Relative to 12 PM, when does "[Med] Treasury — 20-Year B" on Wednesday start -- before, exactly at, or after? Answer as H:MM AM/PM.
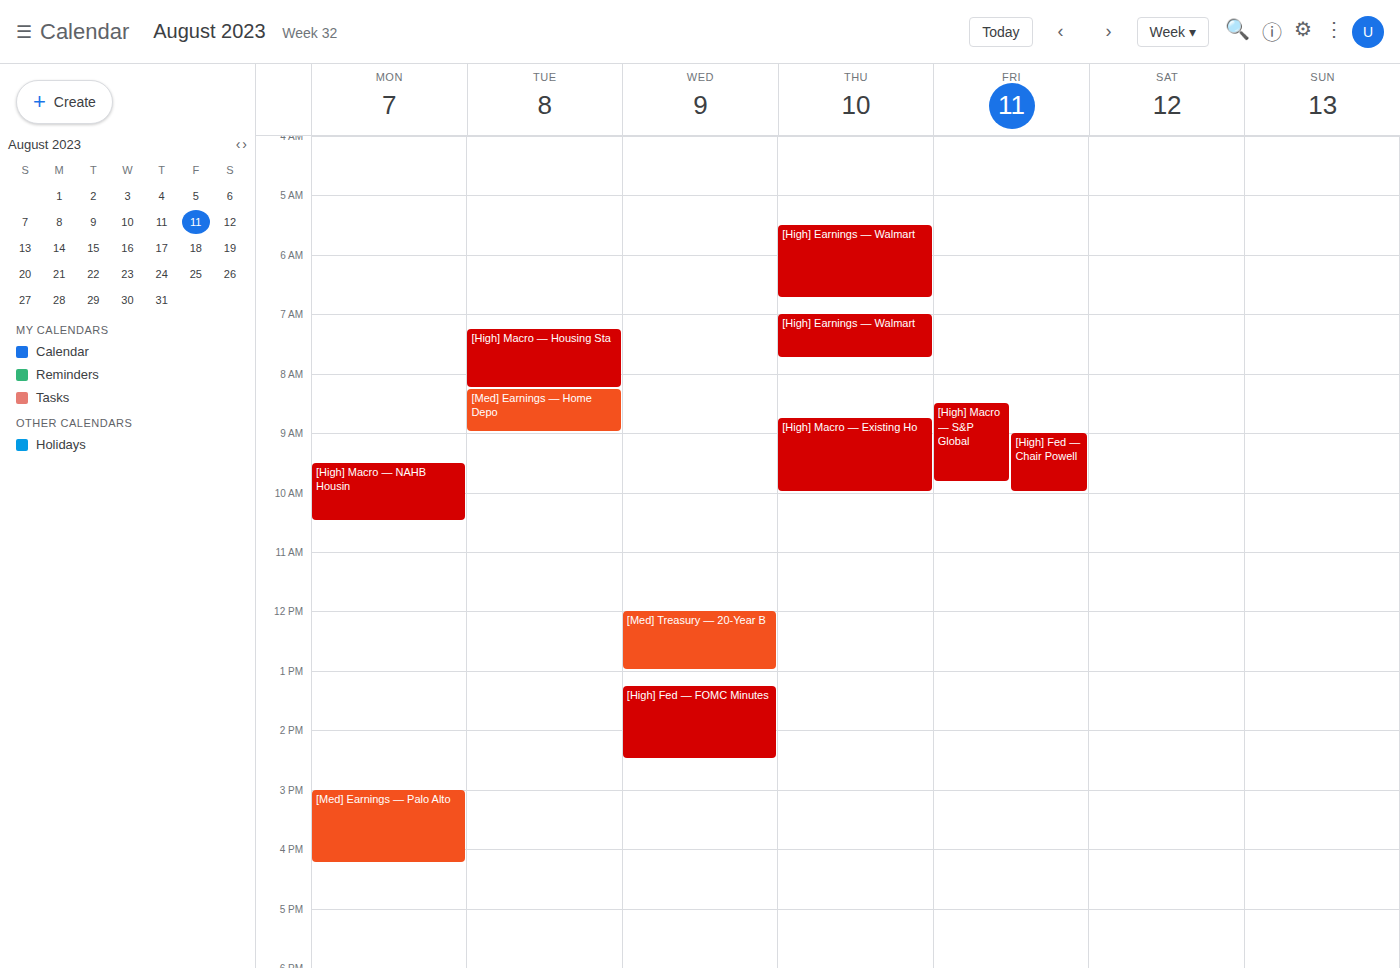
12:00 PM -- exactly at 12 PM, on the 12 PM line.